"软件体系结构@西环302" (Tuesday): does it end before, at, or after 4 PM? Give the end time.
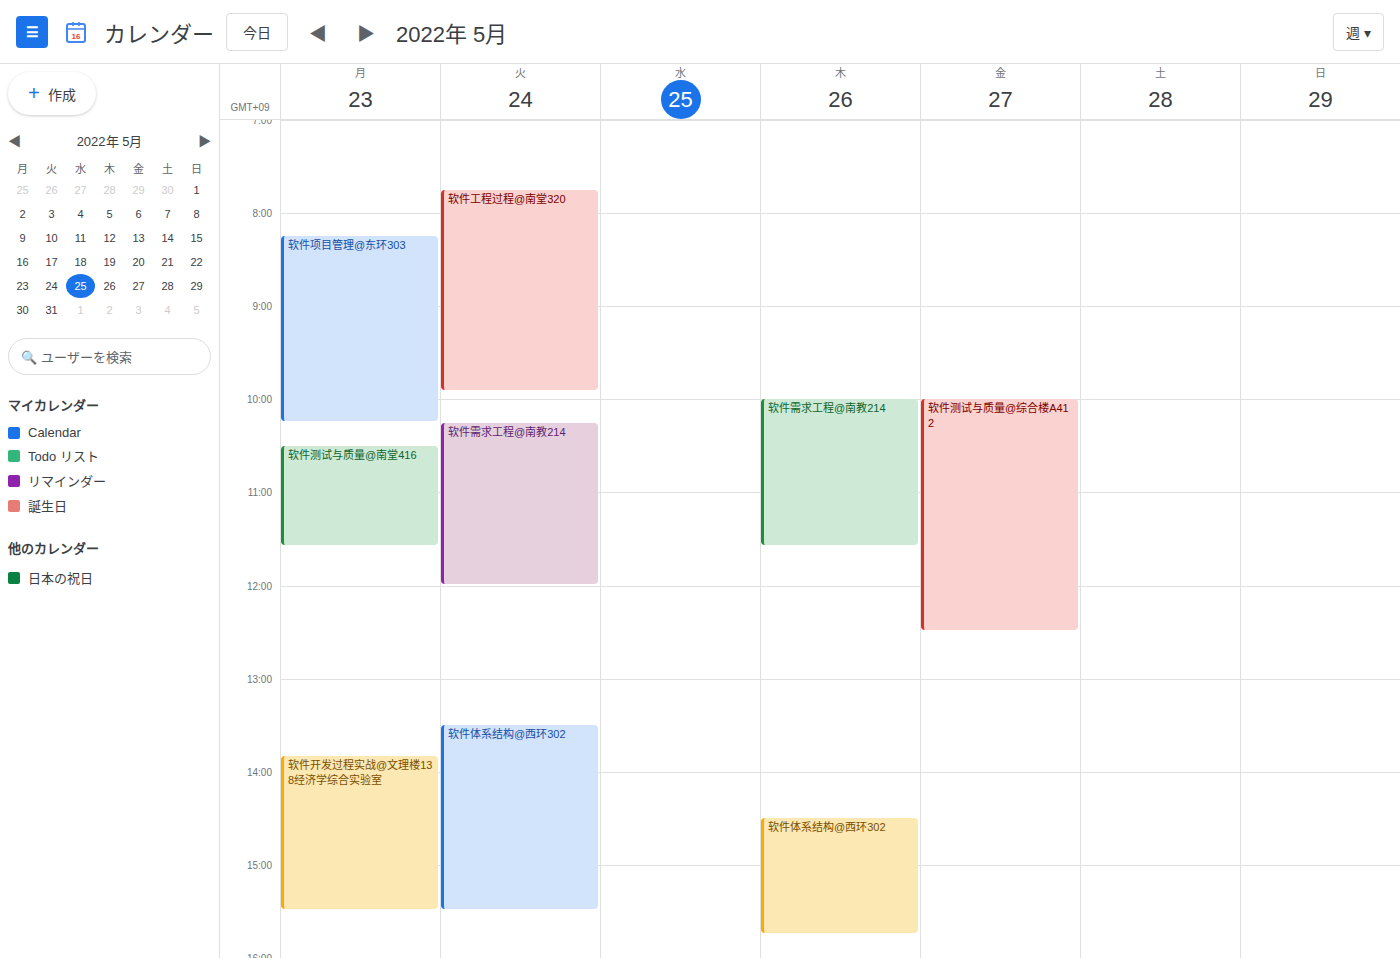
3:30 PM -- before 4 PM, 30 minutes above the 4 PM line.